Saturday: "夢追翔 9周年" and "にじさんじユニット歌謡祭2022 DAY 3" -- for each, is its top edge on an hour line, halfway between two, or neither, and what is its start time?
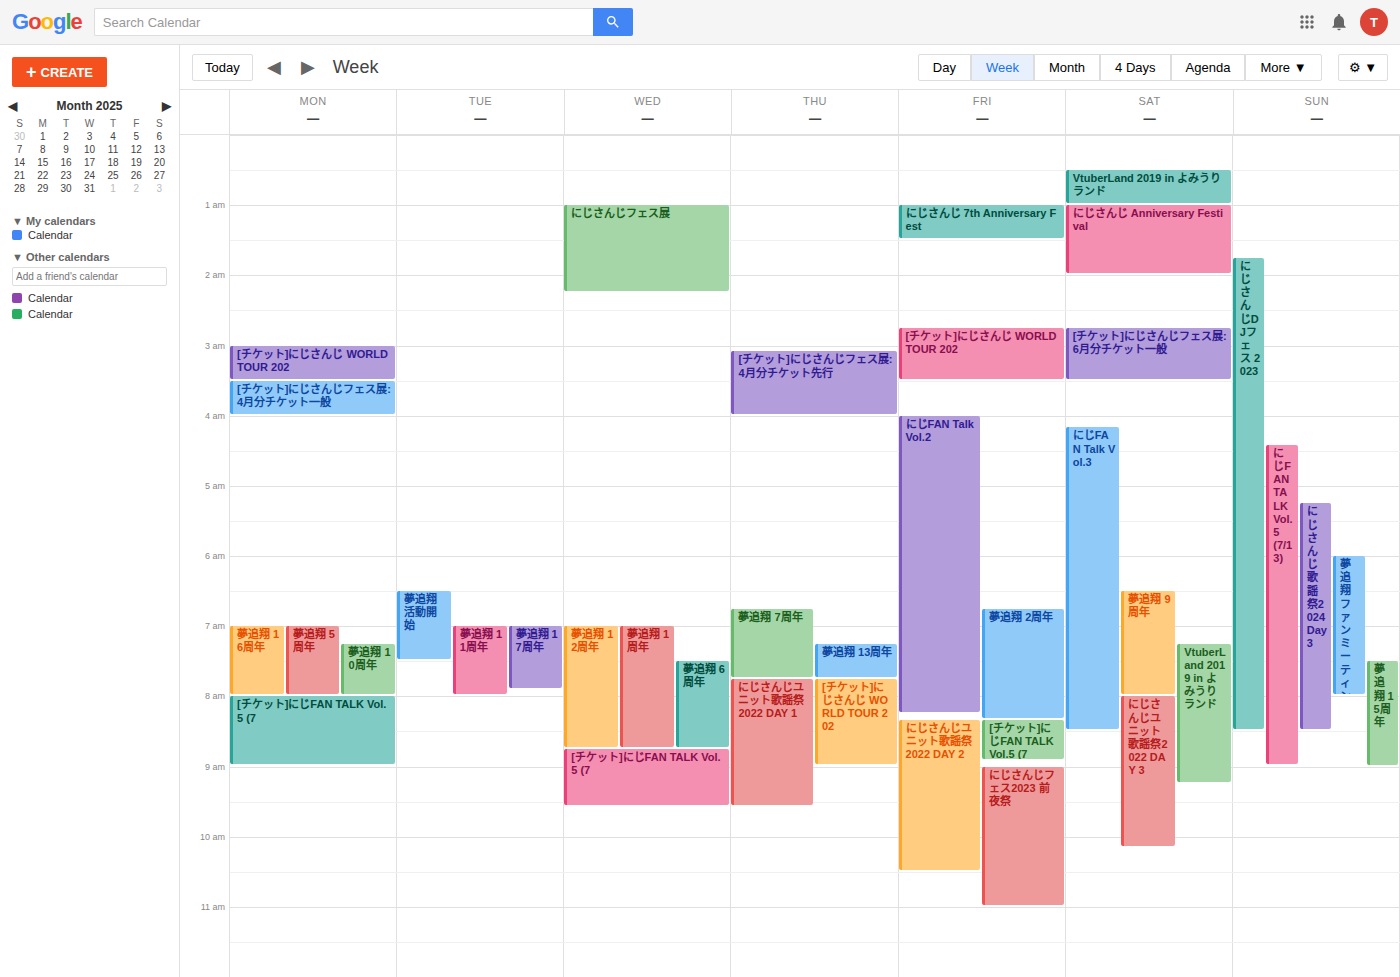
"夢追翔 9周年": 6:30 AM, halfway between the 6 AM and 7 AM lines. "にじさんじユニット歌謡祭2022 DAY 3": 8:00 AM, exactly on the 8 AM line.